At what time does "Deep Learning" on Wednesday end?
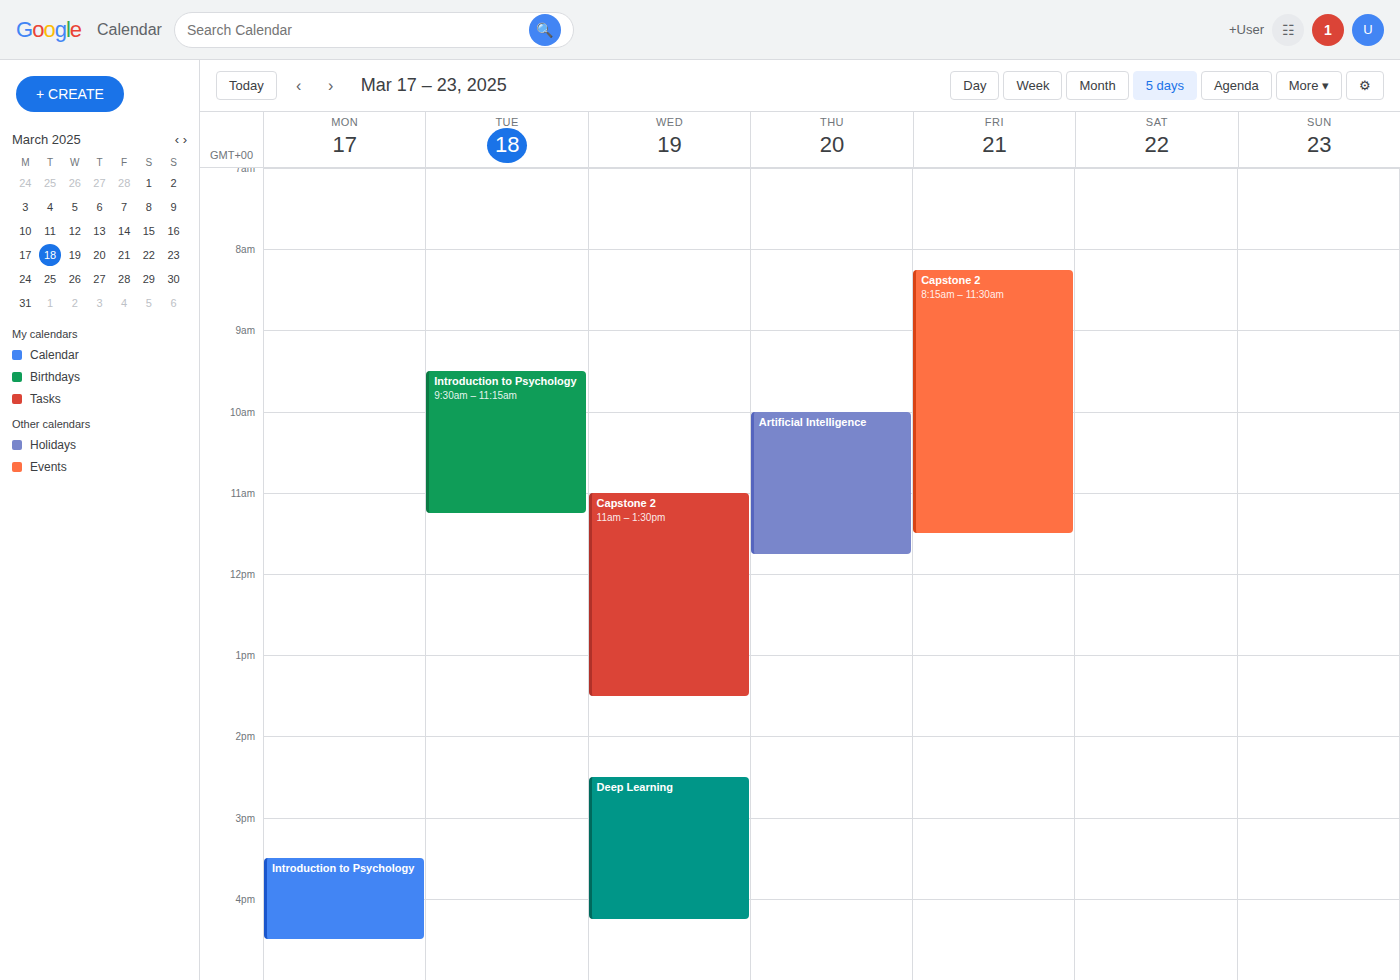
4:15 PM